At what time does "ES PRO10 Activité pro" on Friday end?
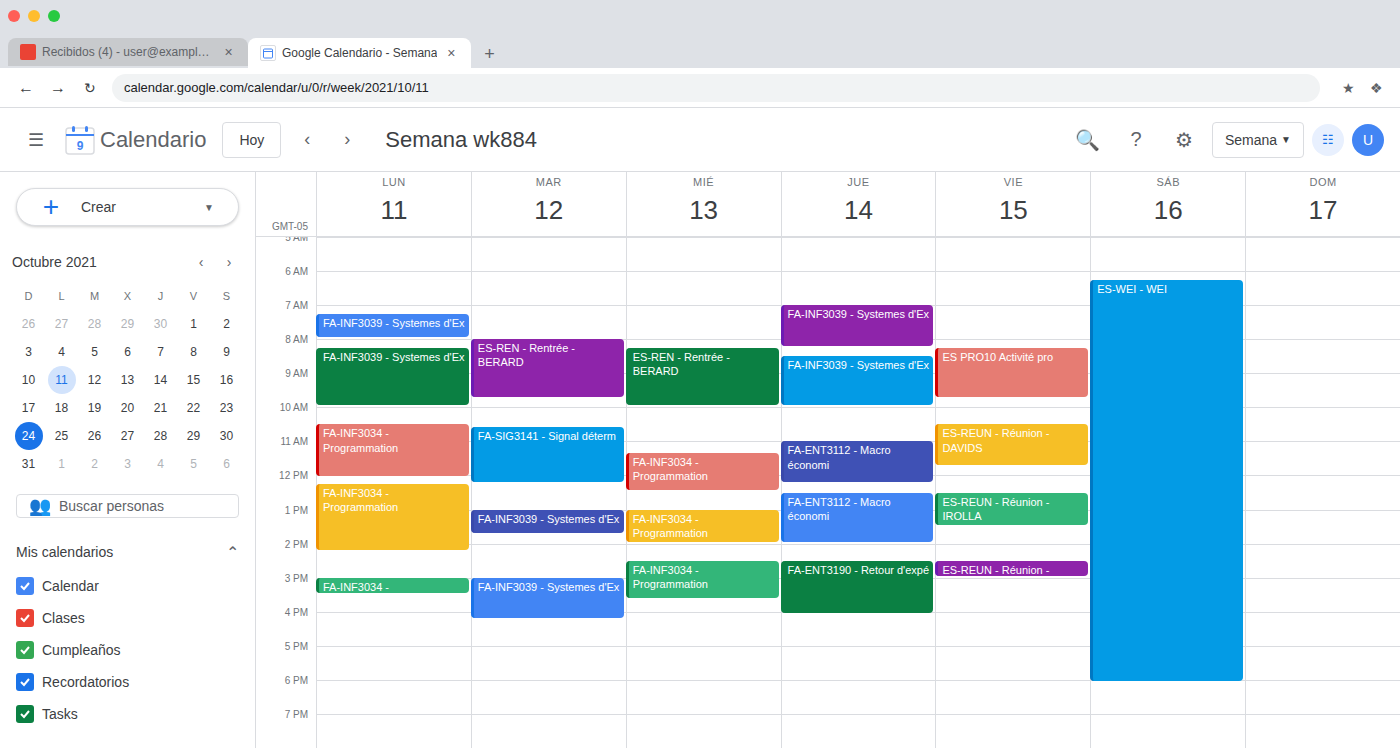
9:45 AM